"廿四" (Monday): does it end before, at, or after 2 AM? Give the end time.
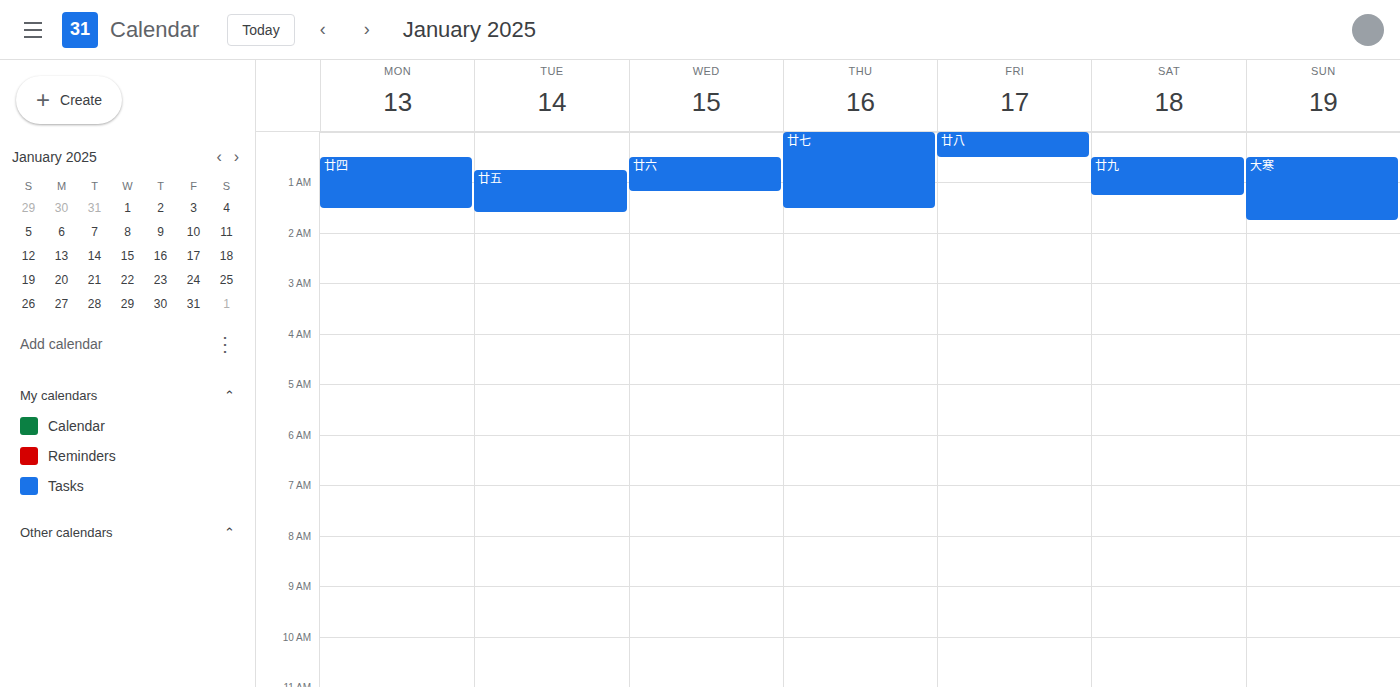
1:30 AM -- before 2 AM, 30 minutes above the 2 AM line.